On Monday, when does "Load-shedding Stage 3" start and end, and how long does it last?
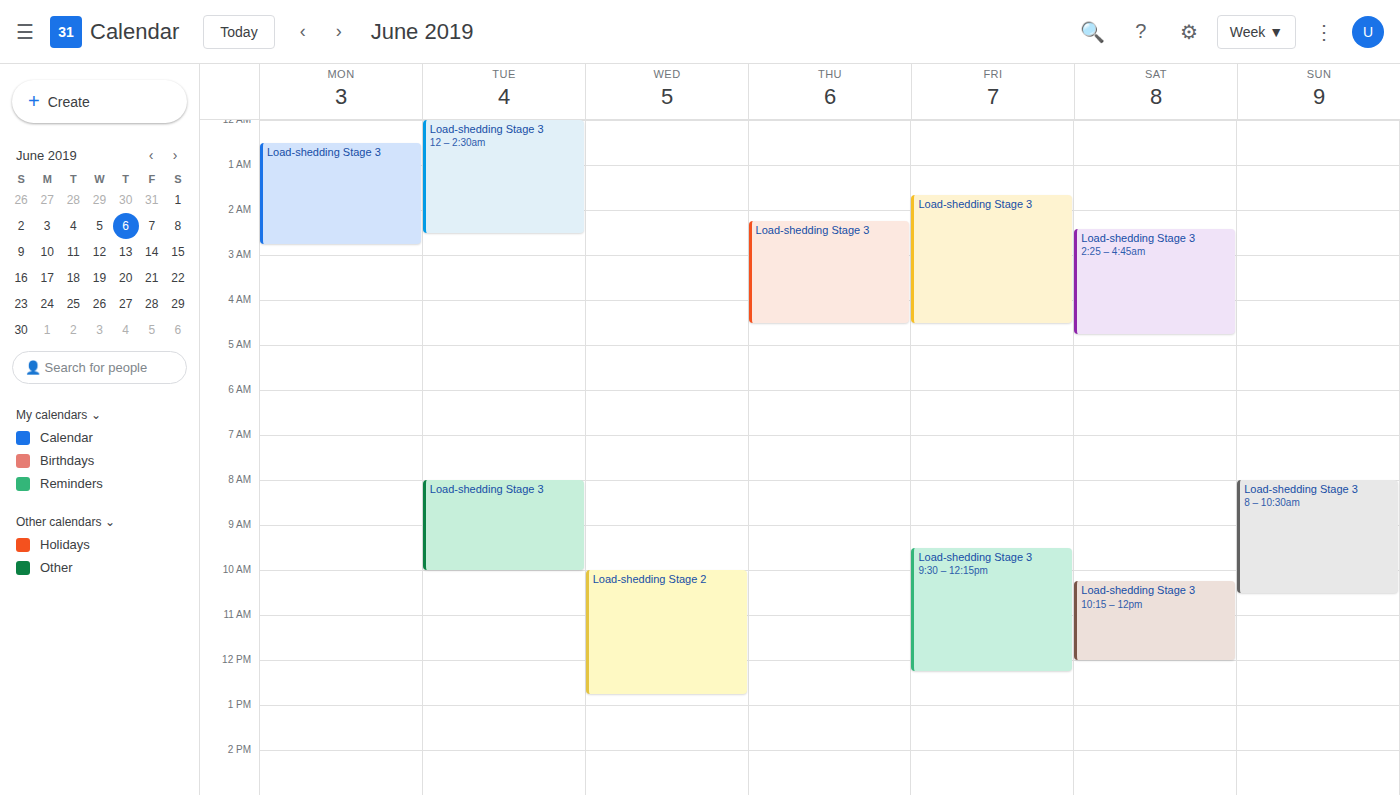
12:30 AM to 2:45 AM, 2 hours 15 minutes